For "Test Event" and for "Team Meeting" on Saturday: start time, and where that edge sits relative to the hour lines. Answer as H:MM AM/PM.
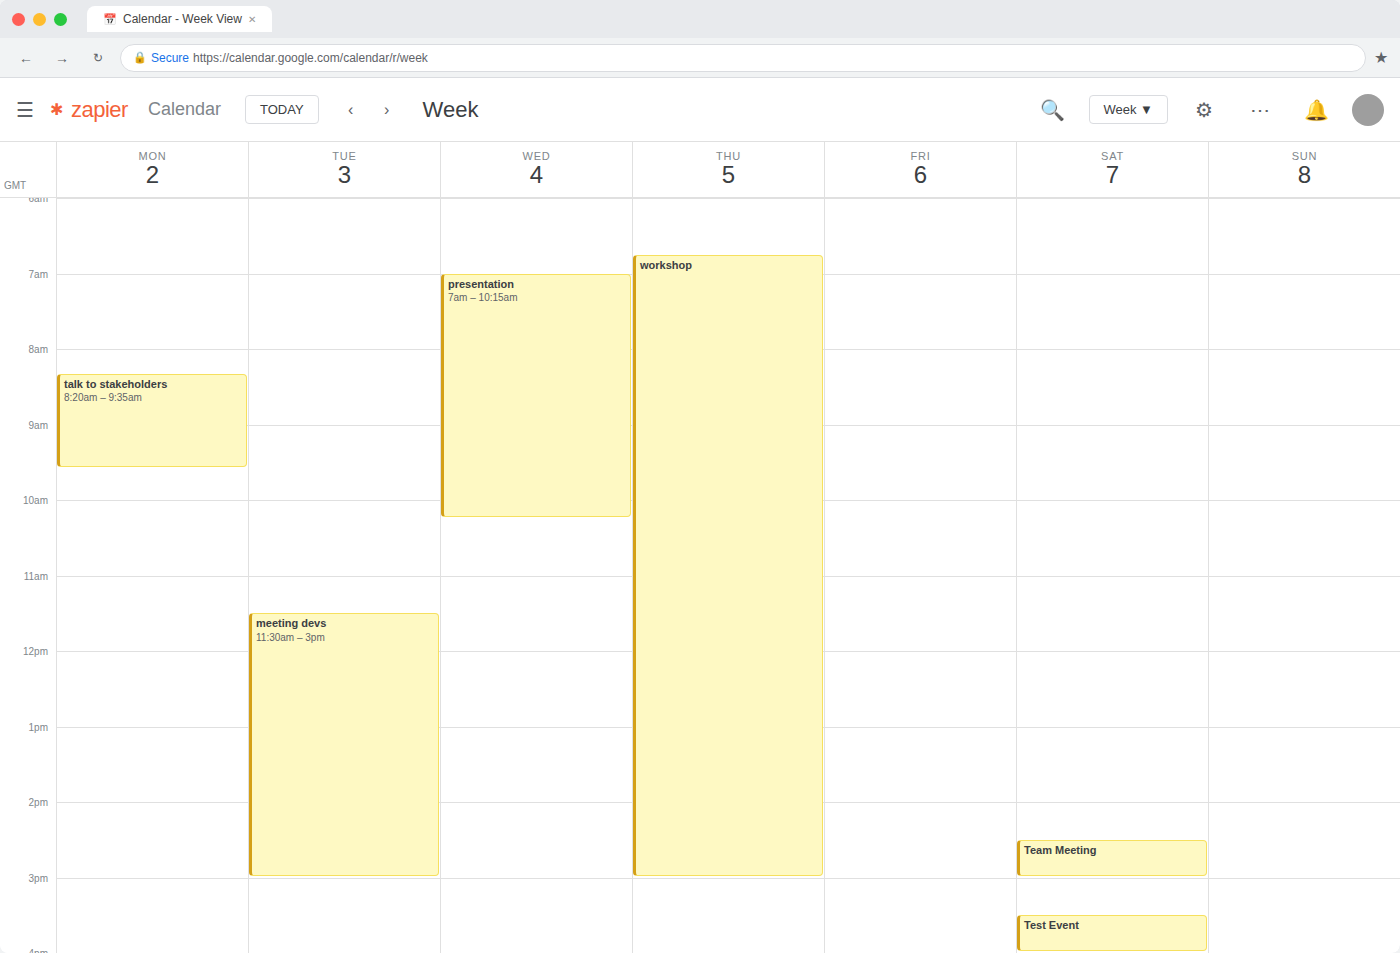
"Test Event": 3:30 PM, halfway between the 3 PM and 4 PM lines. "Team Meeting": 2:30 PM, halfway between the 2 PM and 3 PM lines.